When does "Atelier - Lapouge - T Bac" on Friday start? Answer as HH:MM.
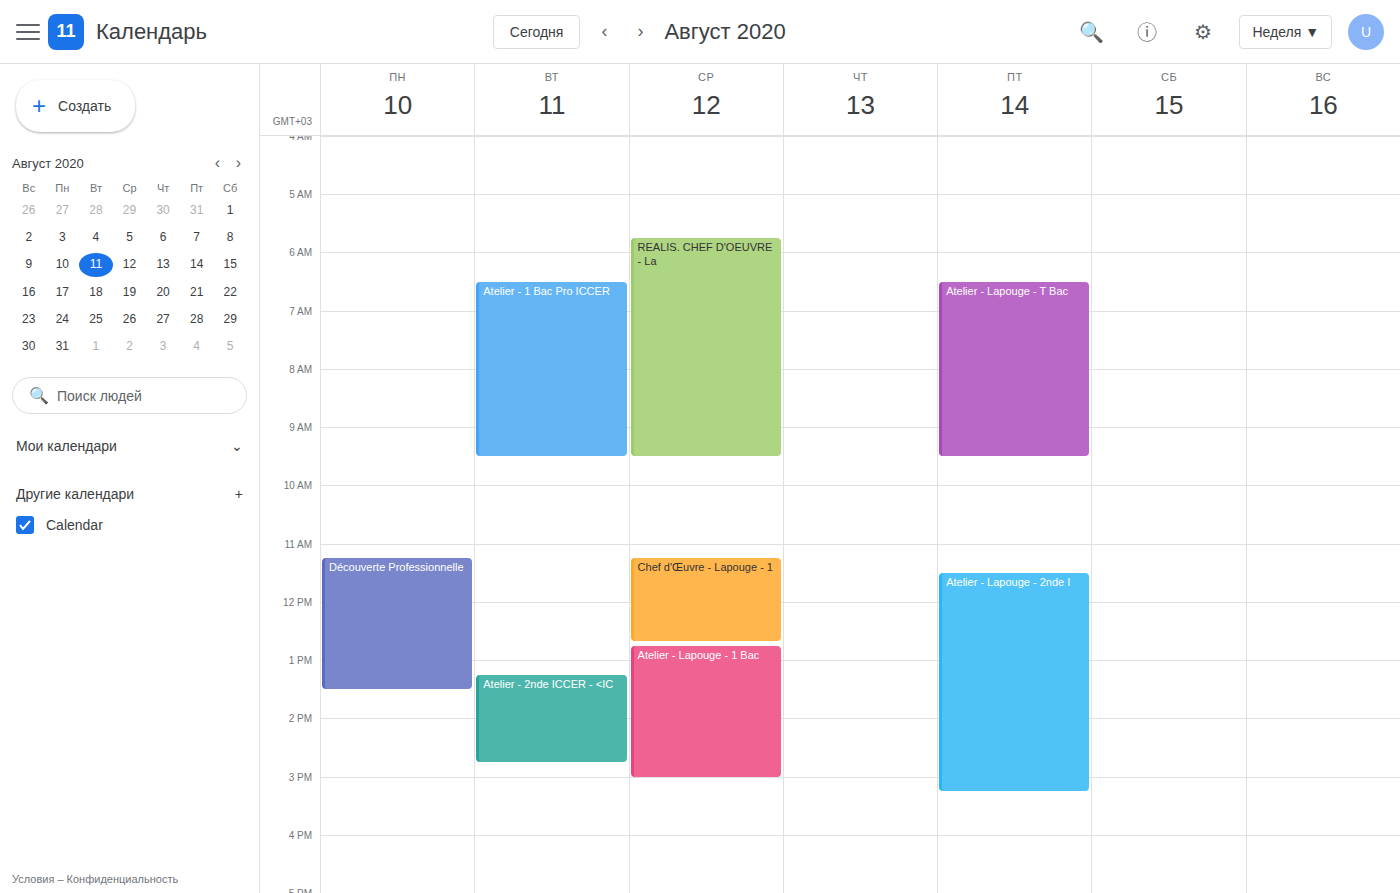
06:30